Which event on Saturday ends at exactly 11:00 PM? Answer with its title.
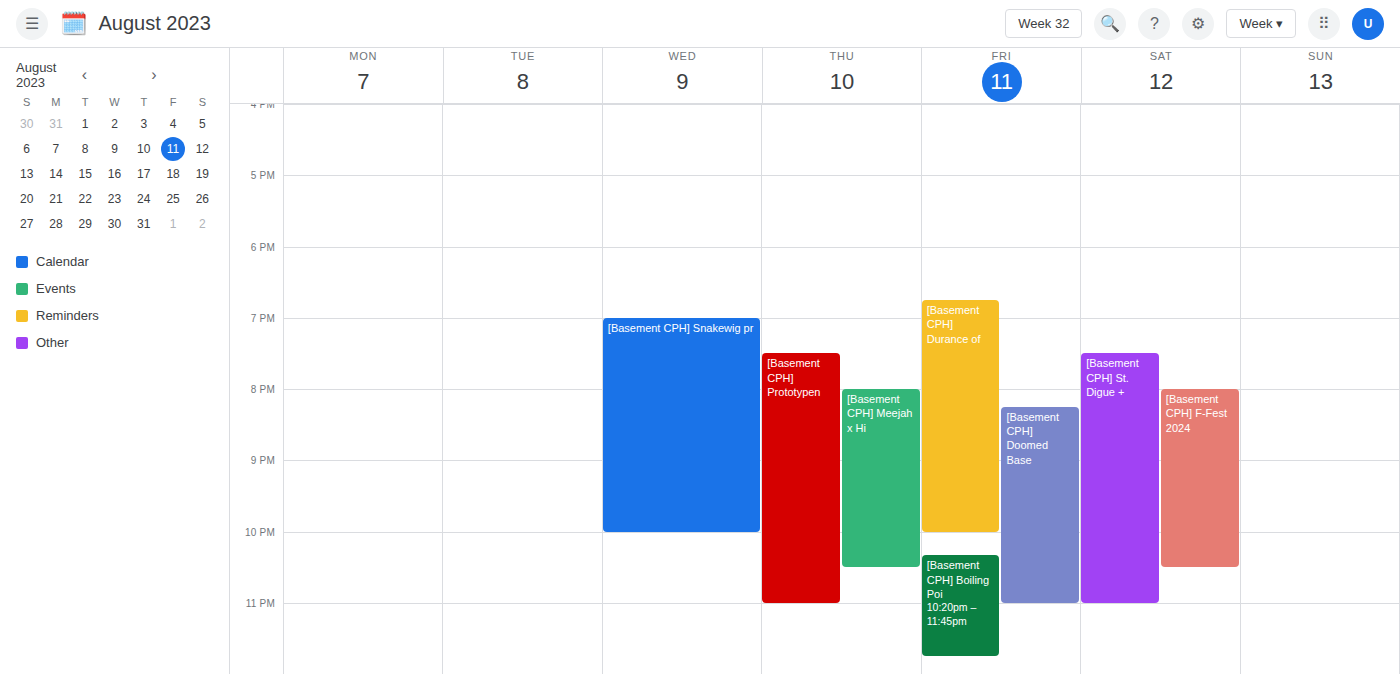
"[Basement CPH] St. Digue +"